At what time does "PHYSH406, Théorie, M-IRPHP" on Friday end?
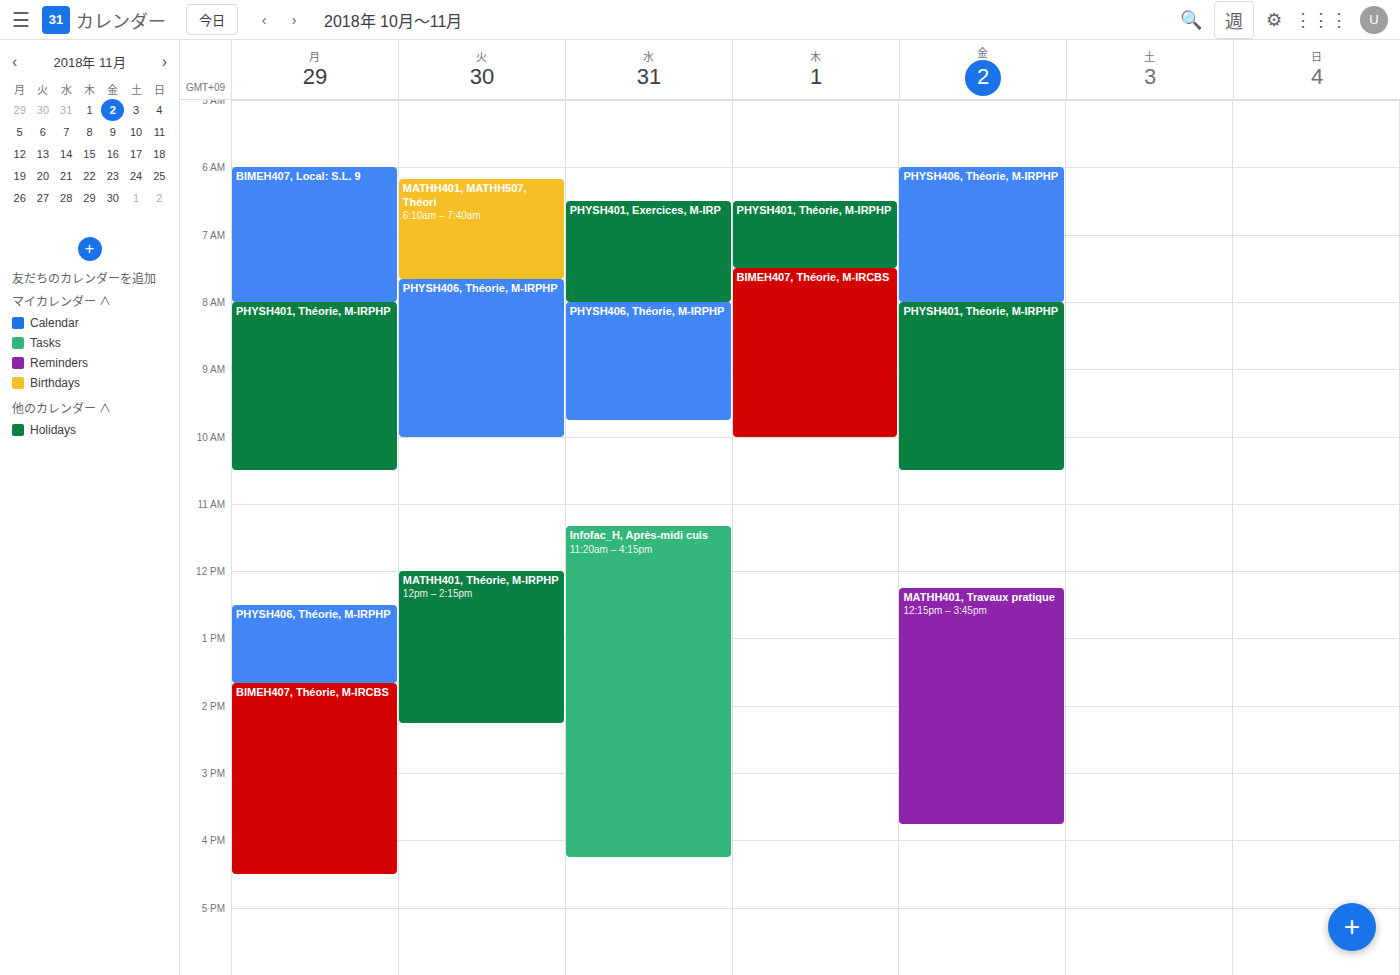
8:00 AM